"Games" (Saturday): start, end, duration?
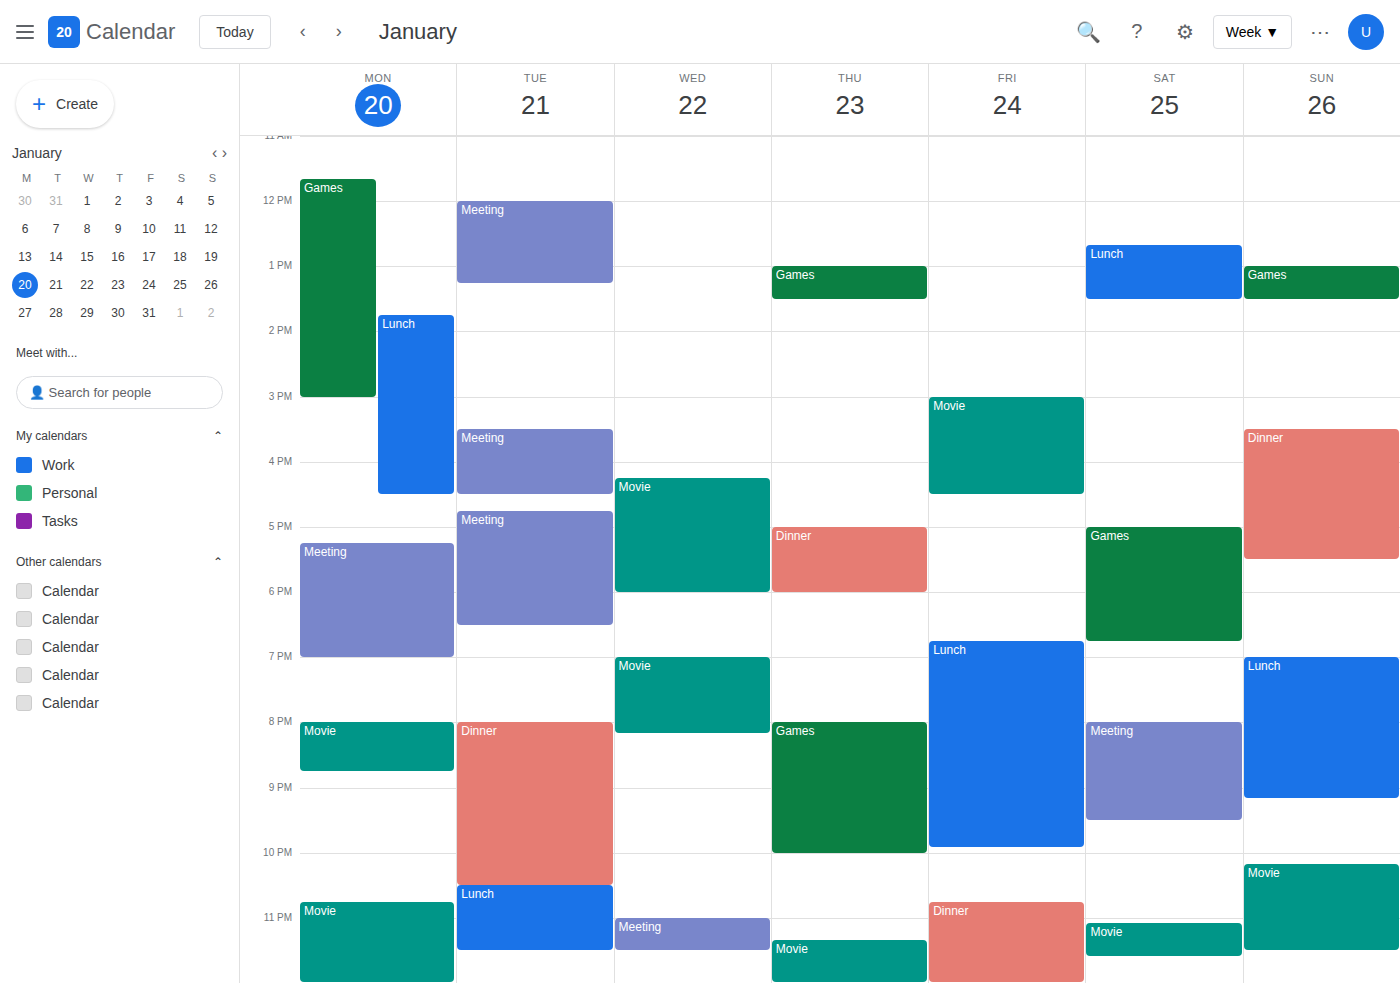
17:00 to 18:45, 1 hour 45 minutes